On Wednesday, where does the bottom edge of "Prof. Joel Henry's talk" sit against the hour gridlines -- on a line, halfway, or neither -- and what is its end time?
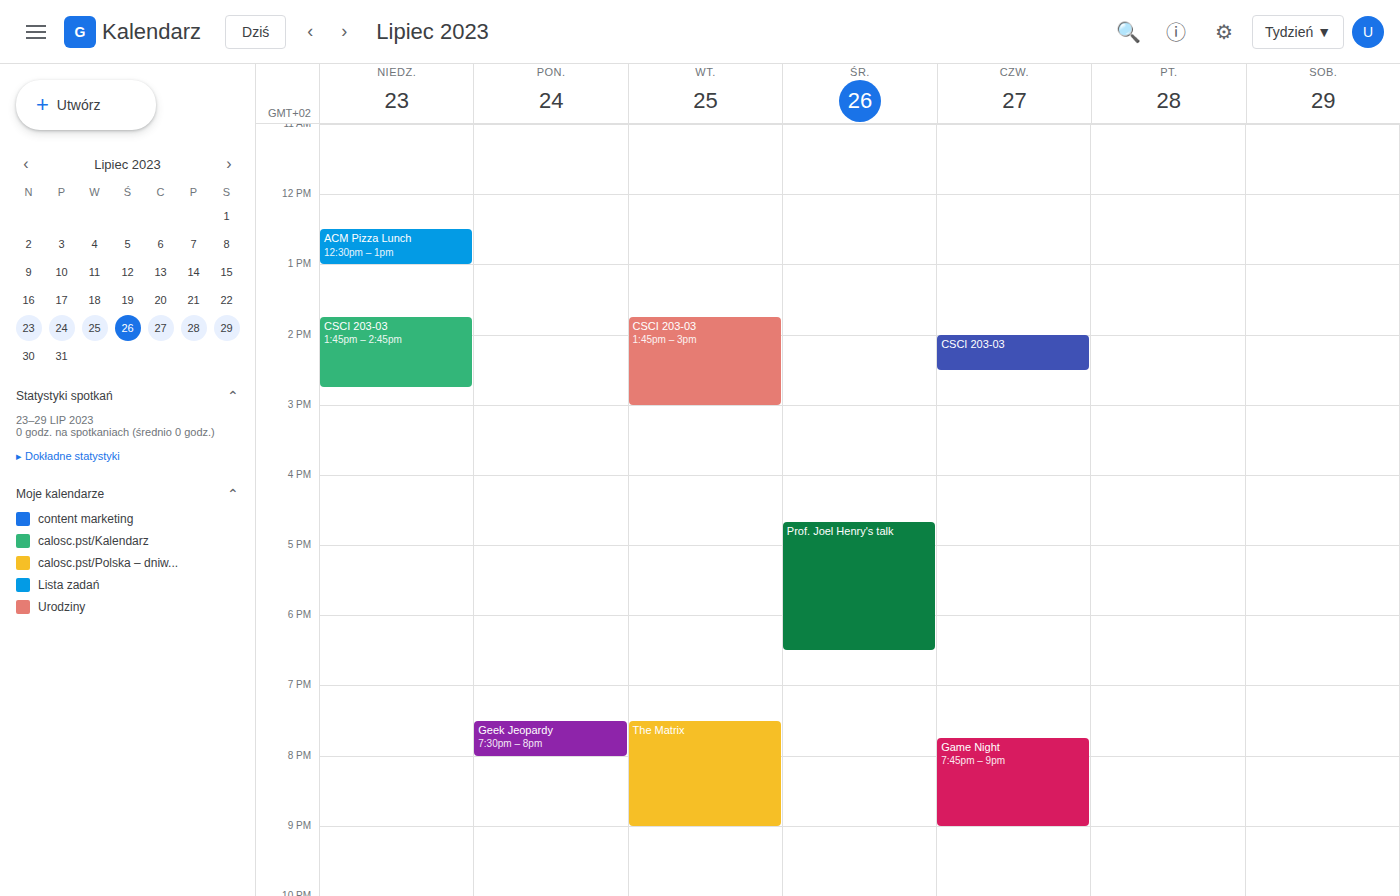
6:30 PM -- halfway between the 6 PM and 7 PM lines.